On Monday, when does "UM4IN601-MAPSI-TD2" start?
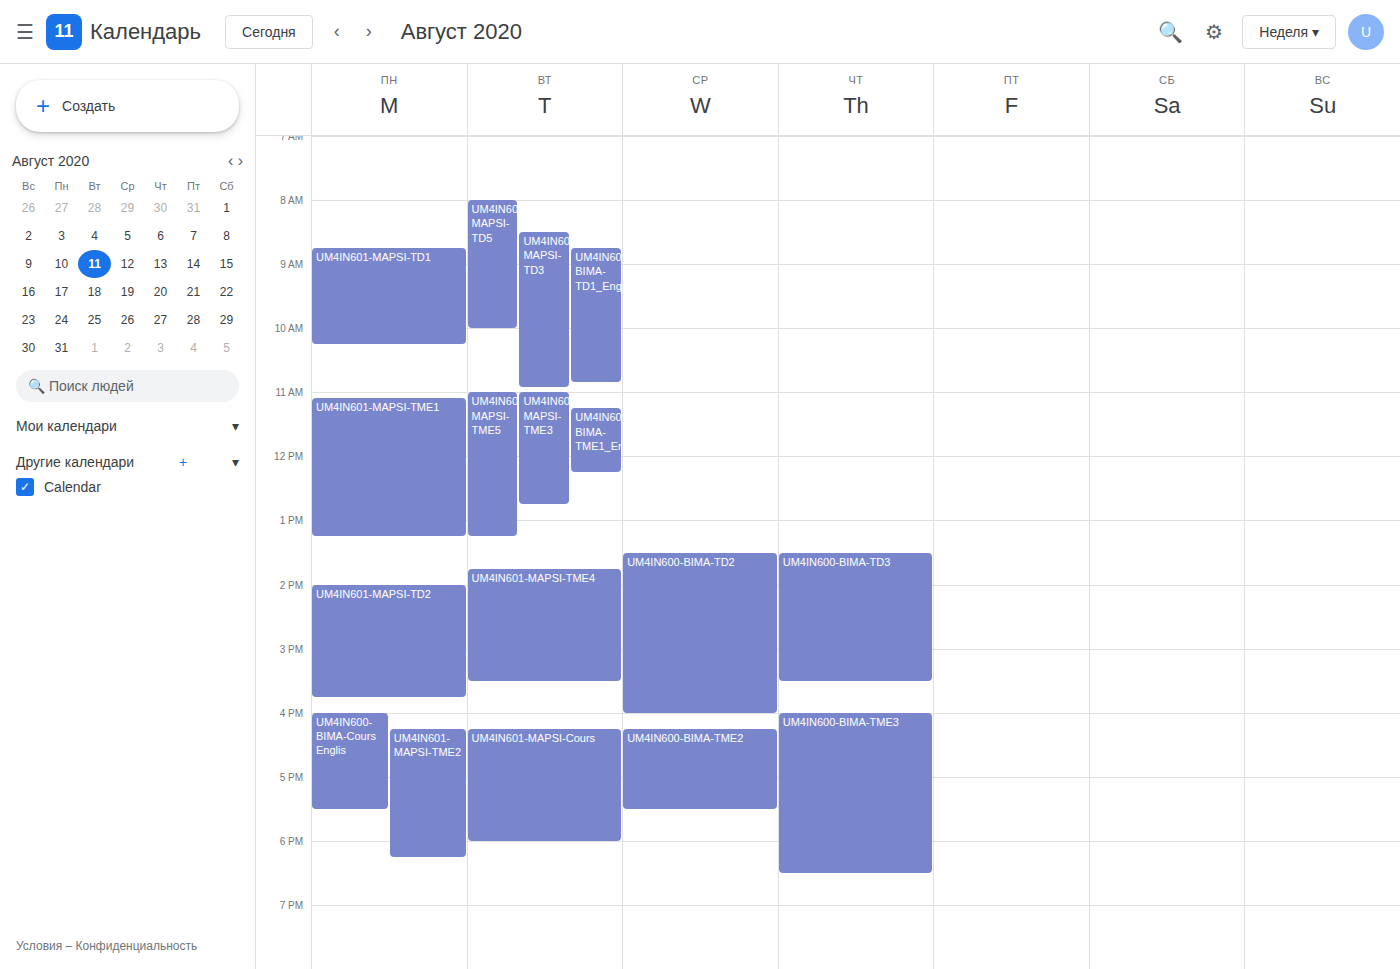
2:00 PM